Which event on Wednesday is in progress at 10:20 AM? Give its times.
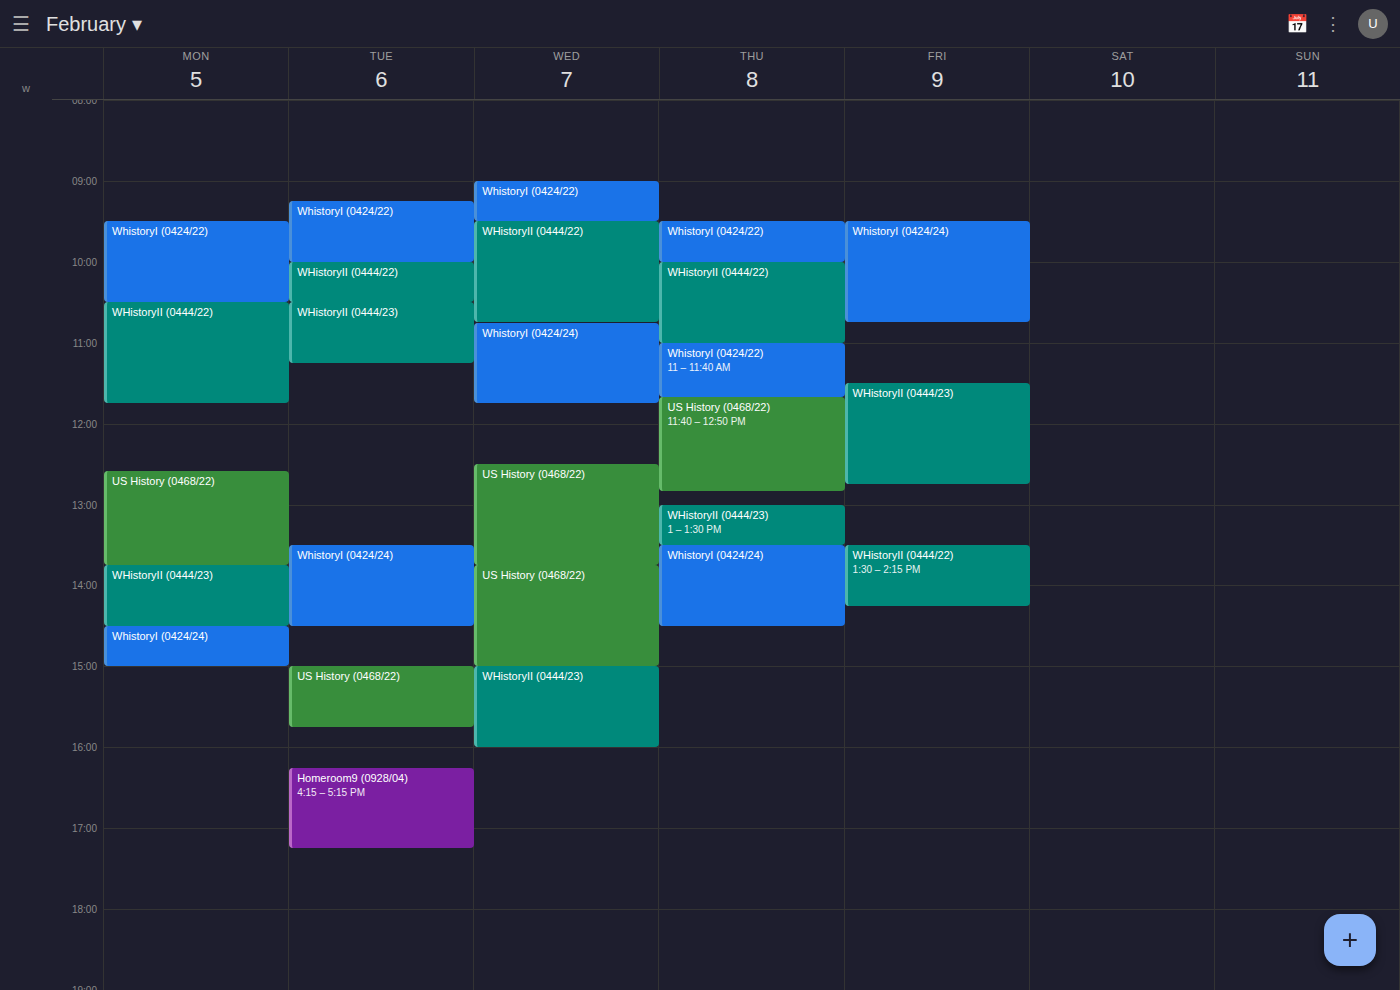
"WHistoryII (0444/22)", 9:30 AM to 10:45 AM